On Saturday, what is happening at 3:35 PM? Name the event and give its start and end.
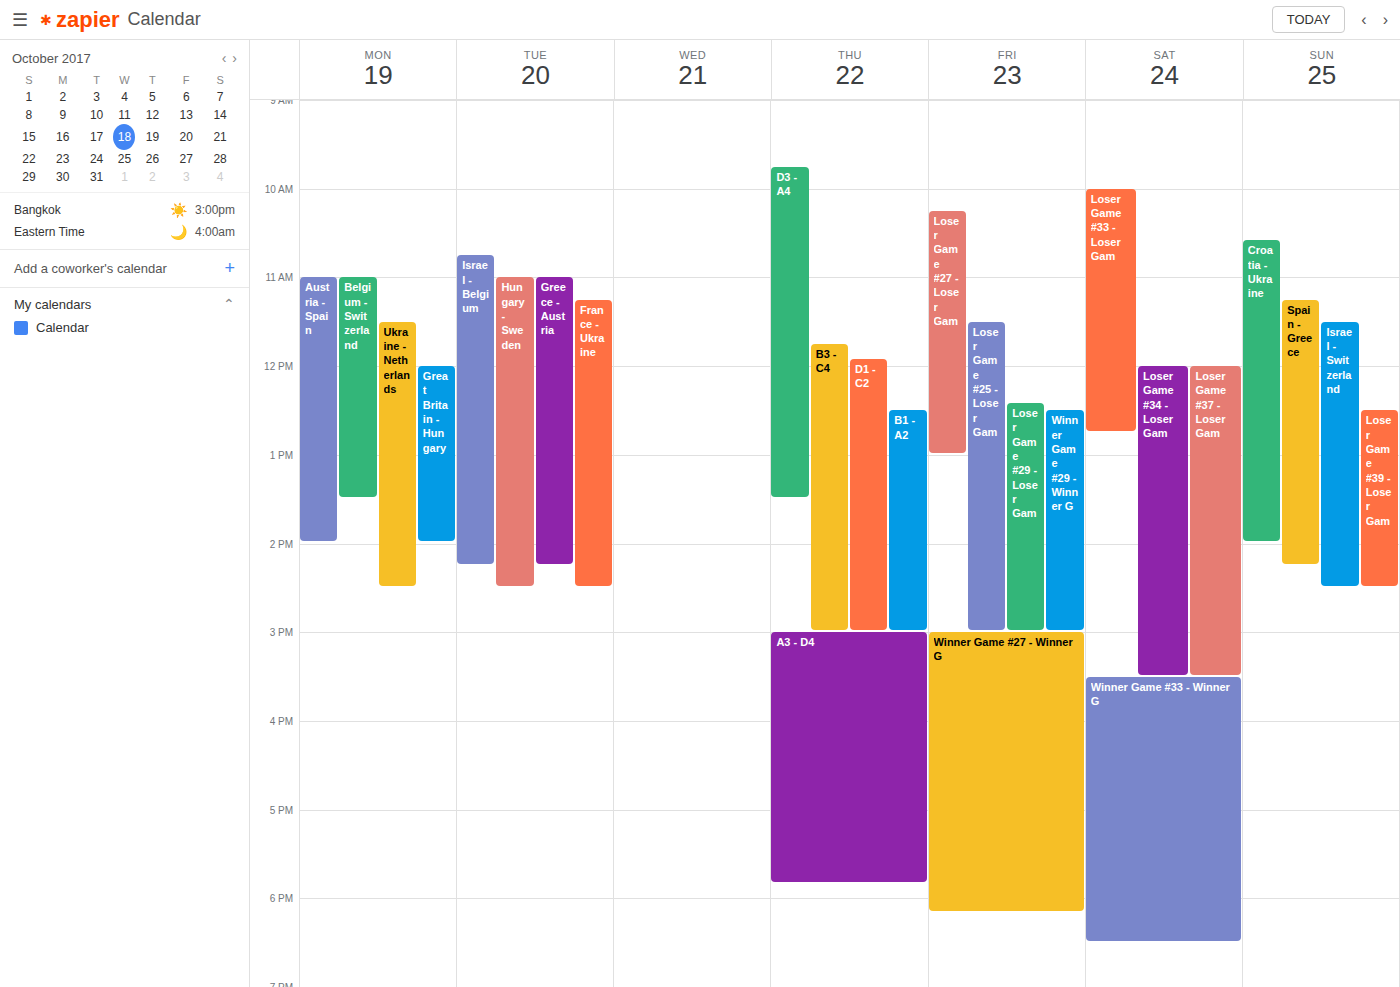
"Winner Game #33 - Winner G", 3:30 PM to 6:30 PM